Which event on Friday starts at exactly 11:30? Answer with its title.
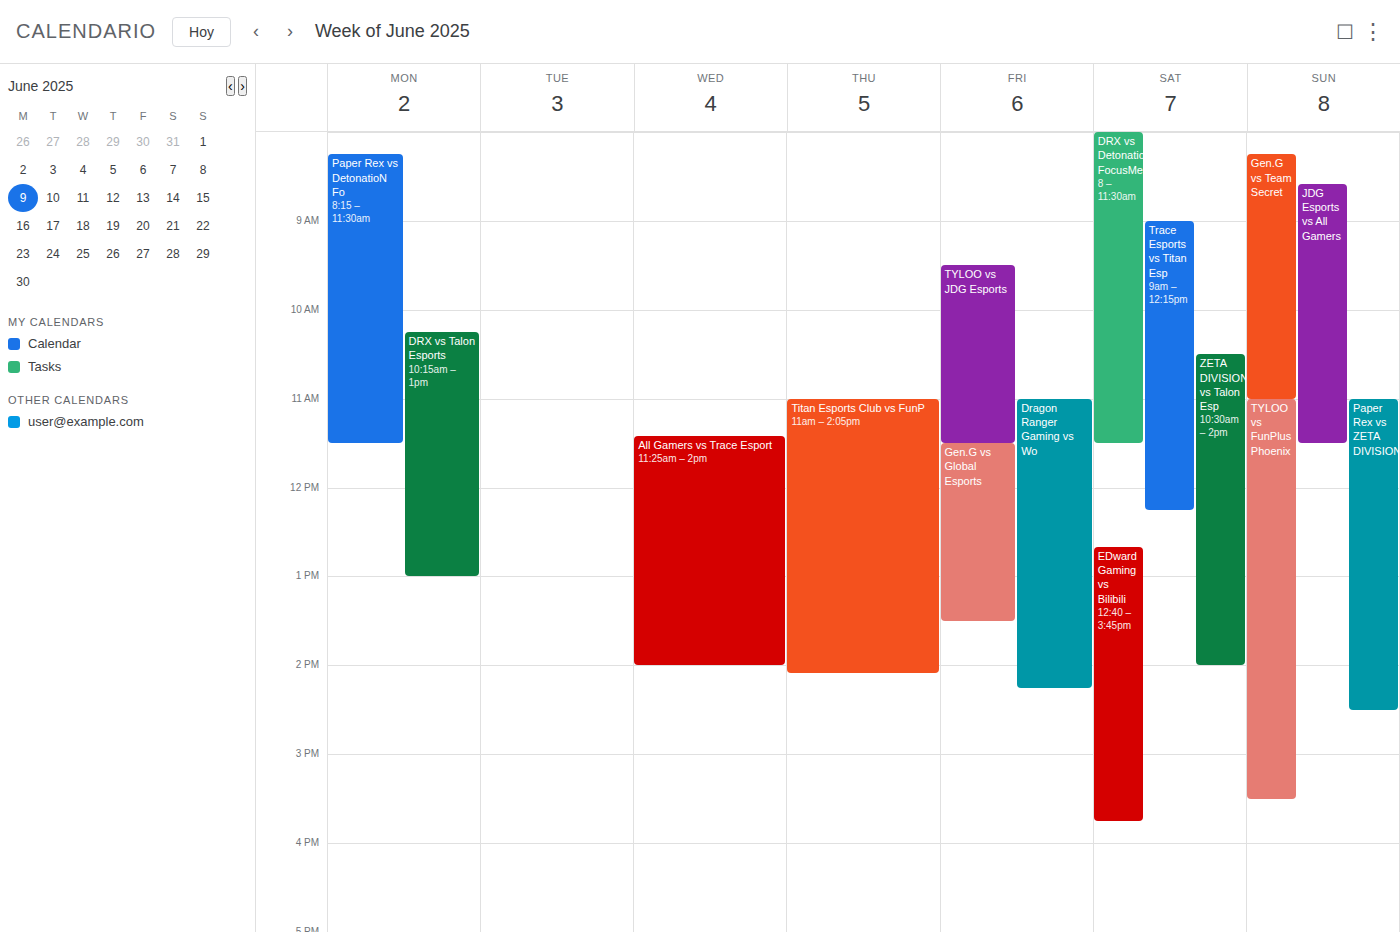
"Gen.G vs Global Esports"